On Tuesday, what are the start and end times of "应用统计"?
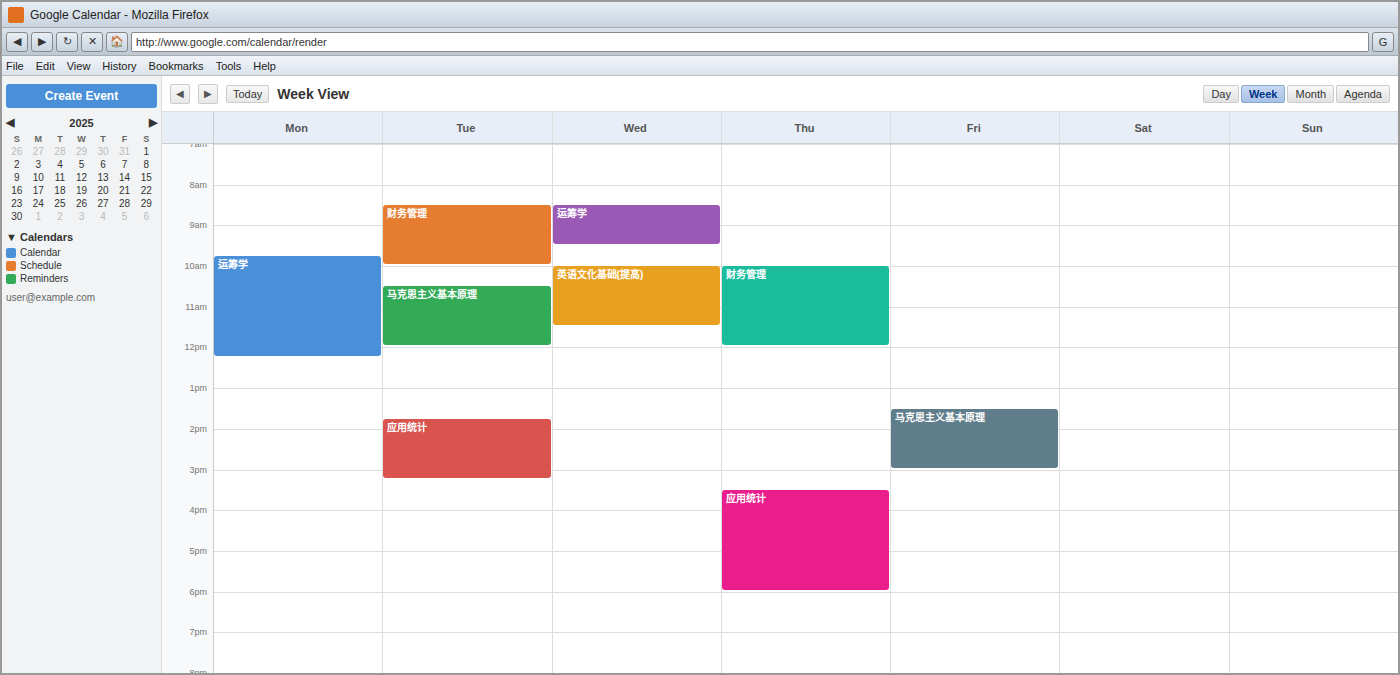
1:45 PM to 3:15 PM